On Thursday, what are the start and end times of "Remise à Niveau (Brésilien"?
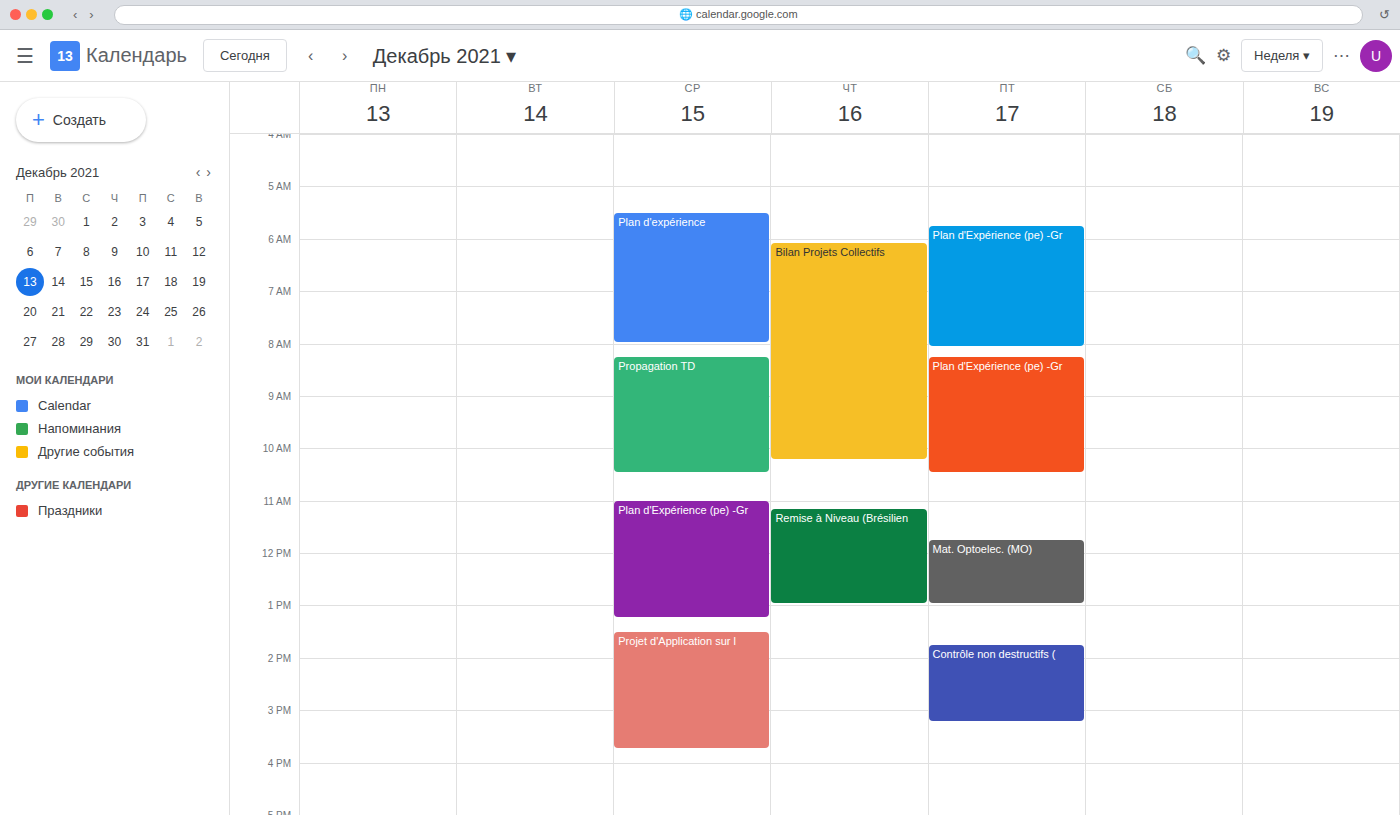
11:10 to 13:00